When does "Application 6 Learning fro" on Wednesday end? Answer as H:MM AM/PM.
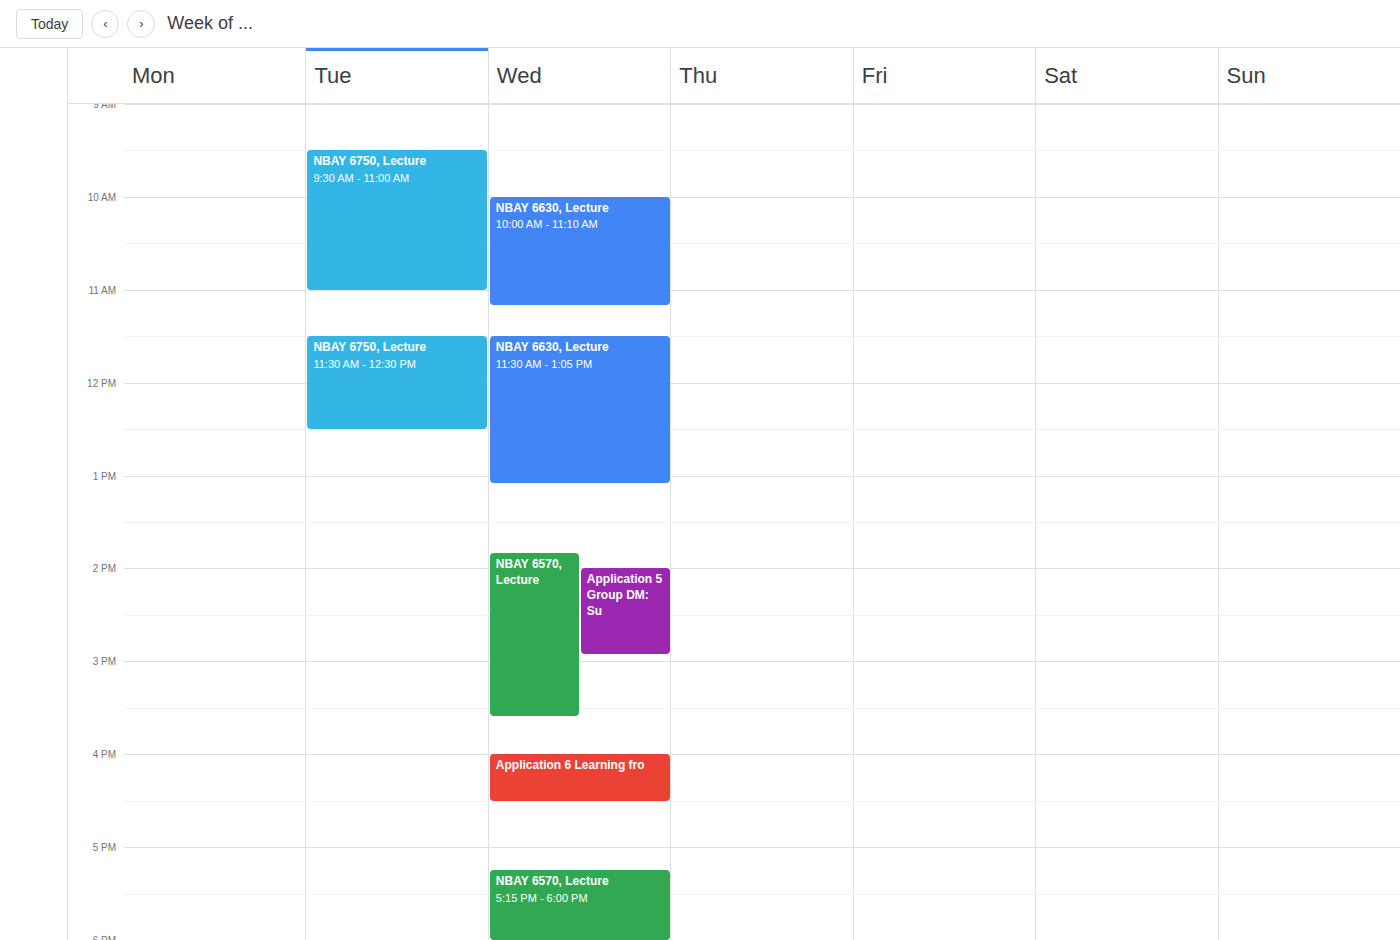
4:30 PM